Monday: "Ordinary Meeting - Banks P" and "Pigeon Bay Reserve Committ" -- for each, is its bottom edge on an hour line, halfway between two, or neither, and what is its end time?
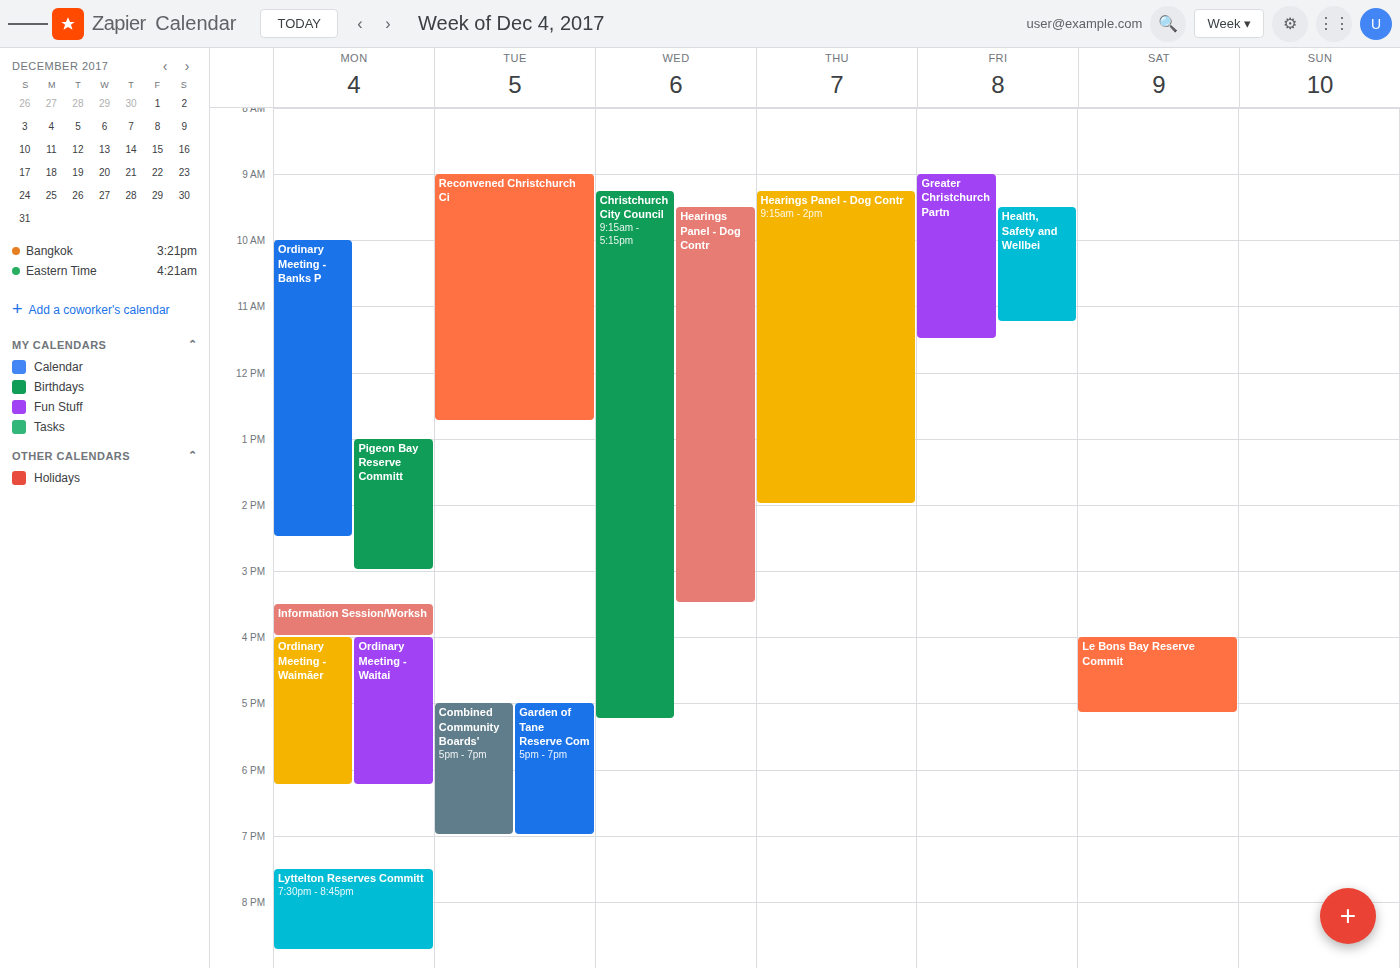
"Ordinary Meeting - Banks P": 2:30 PM, halfway between the 2 PM and 3 PM lines. "Pigeon Bay Reserve Committ": 3:00 PM, exactly on the 3 PM line.